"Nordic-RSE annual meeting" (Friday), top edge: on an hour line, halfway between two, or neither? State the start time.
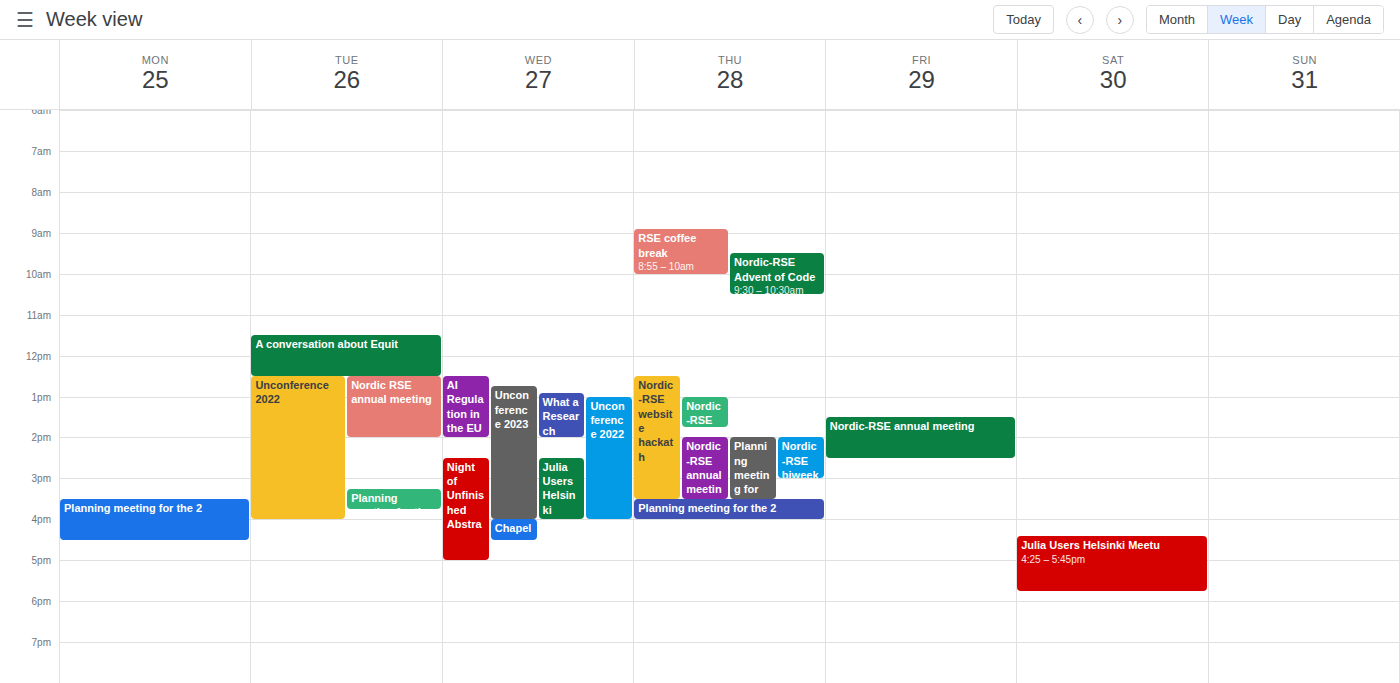
1:30 PM -- halfway between the 1 PM and 2 PM lines.